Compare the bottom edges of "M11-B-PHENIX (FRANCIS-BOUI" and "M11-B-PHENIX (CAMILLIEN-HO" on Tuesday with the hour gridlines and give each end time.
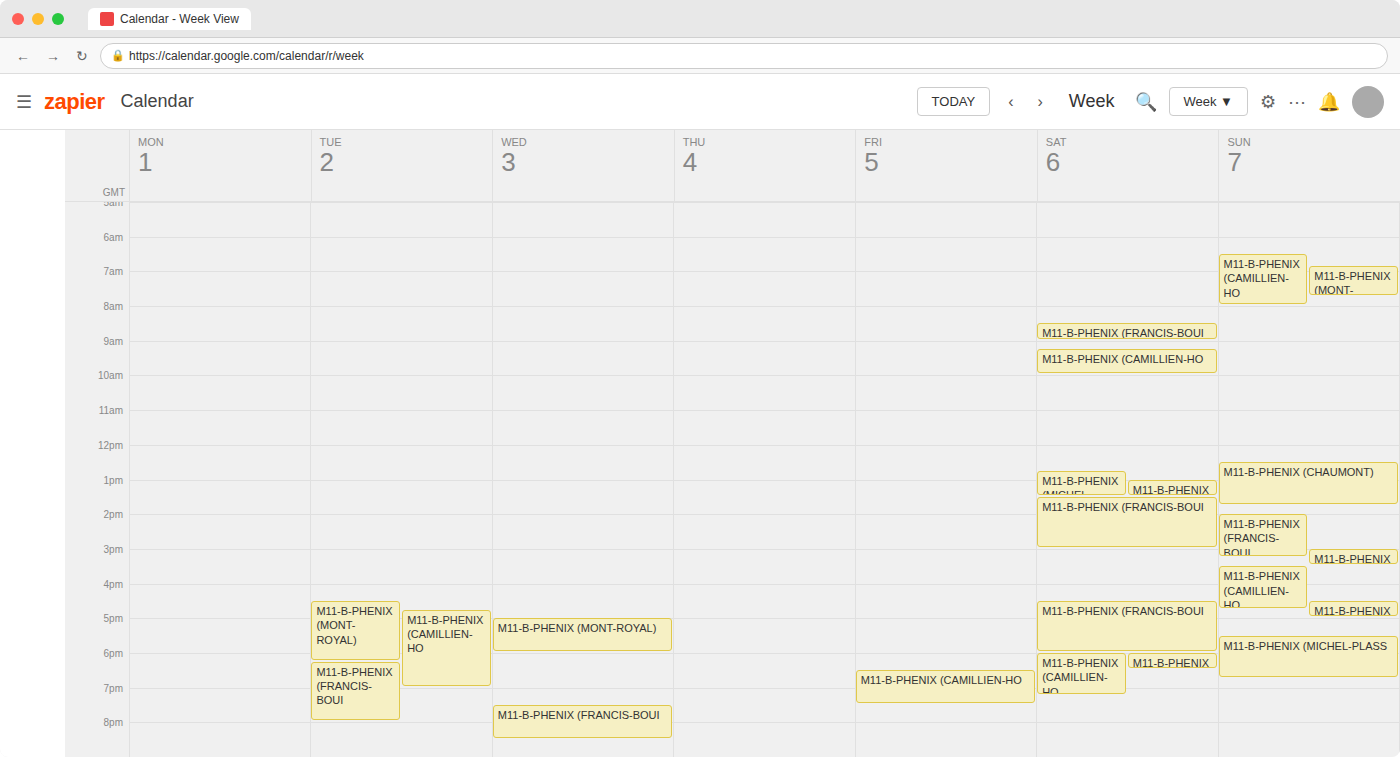
"M11-B-PHENIX (FRANCIS-BOUI": 8:00 PM, exactly on the 8 PM line. "M11-B-PHENIX (CAMILLIEN-HO": 7:00 PM, exactly on the 7 PM line.